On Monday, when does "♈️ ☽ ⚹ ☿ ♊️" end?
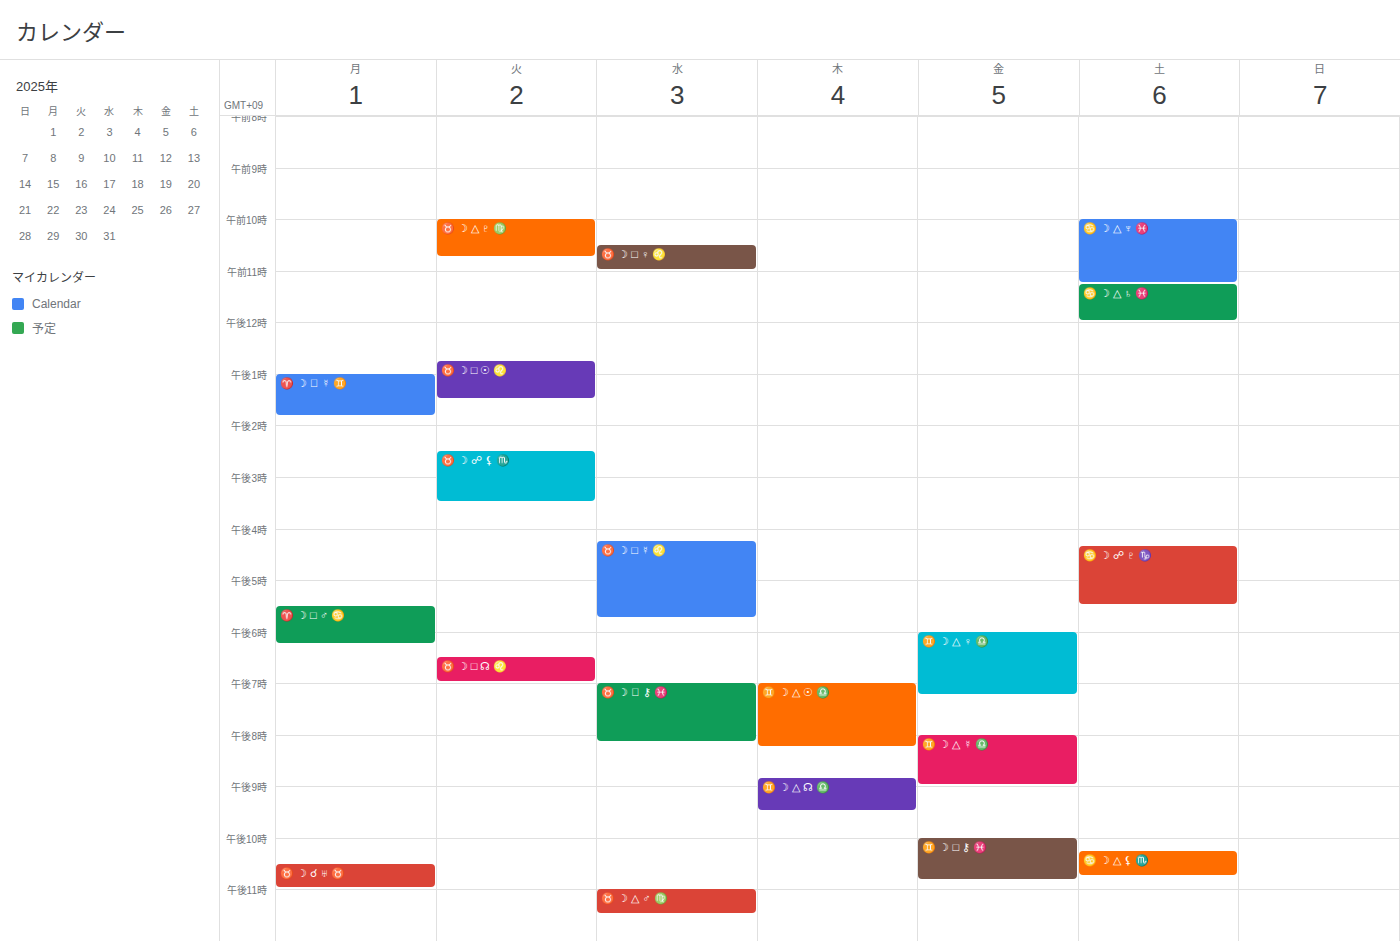
13:50